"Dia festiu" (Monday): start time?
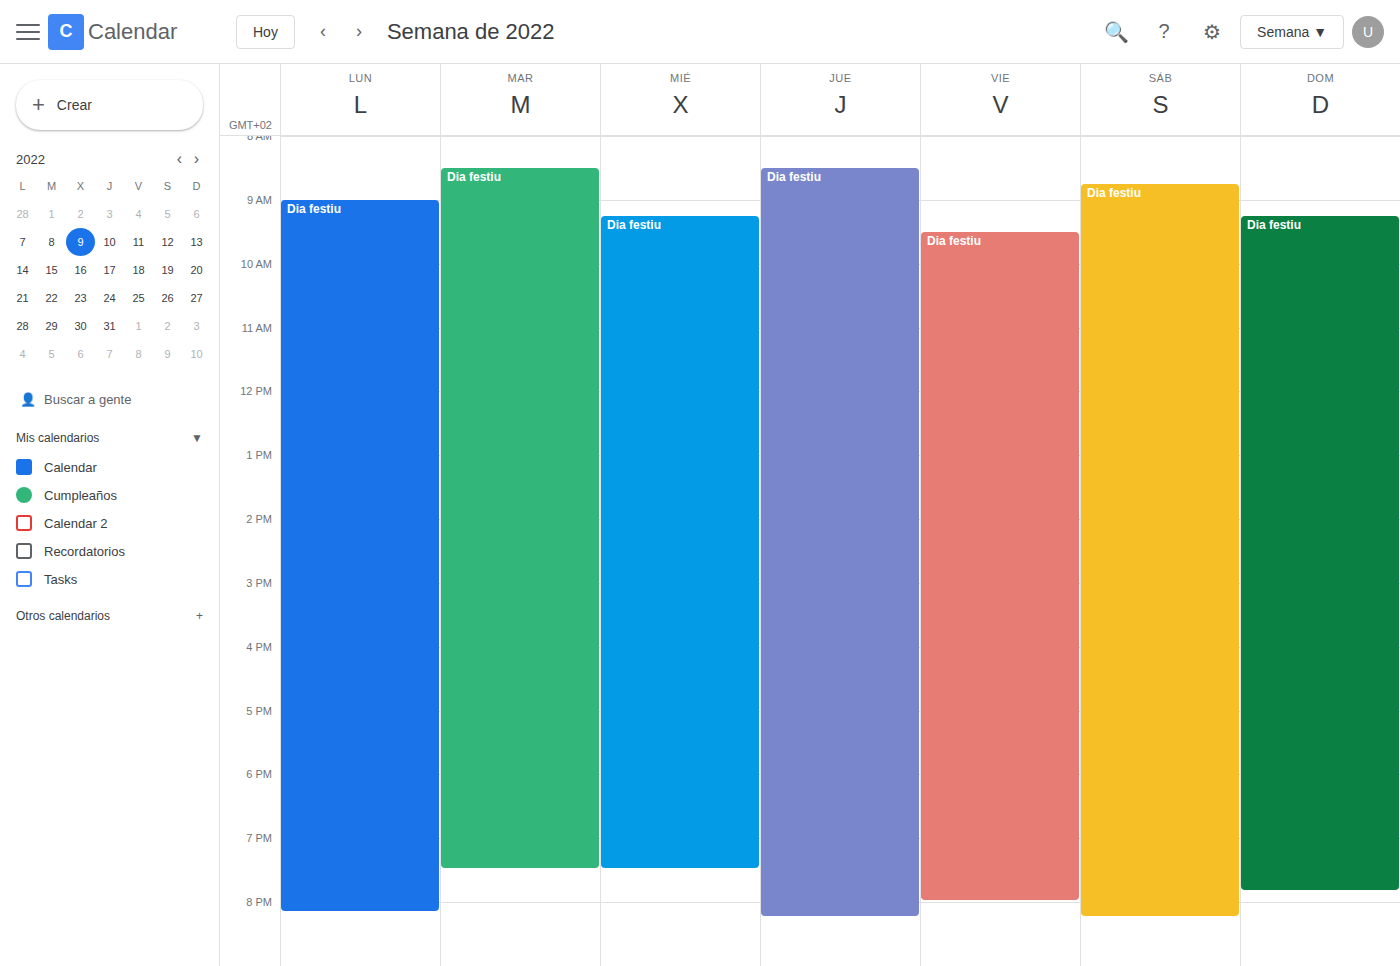
9:00 AM